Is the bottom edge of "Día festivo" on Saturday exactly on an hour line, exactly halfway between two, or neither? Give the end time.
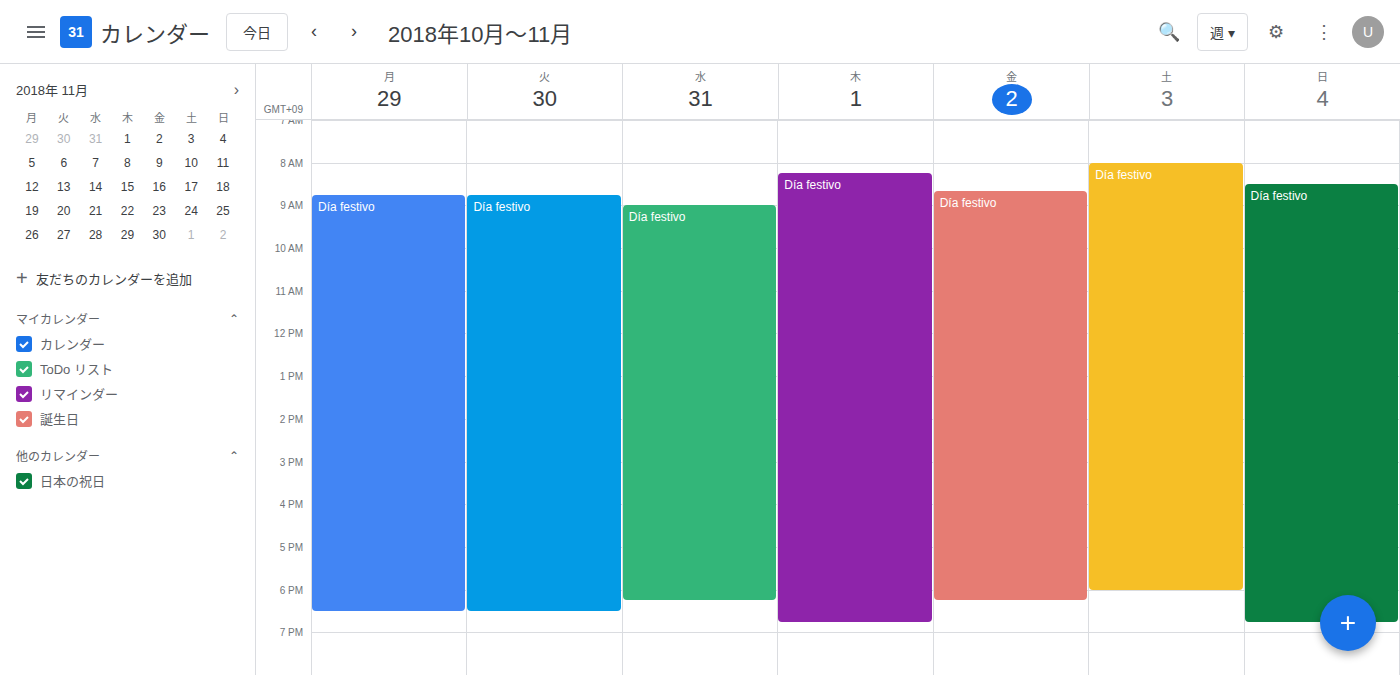
6:00 PM -- exactly on the 6 PM line.